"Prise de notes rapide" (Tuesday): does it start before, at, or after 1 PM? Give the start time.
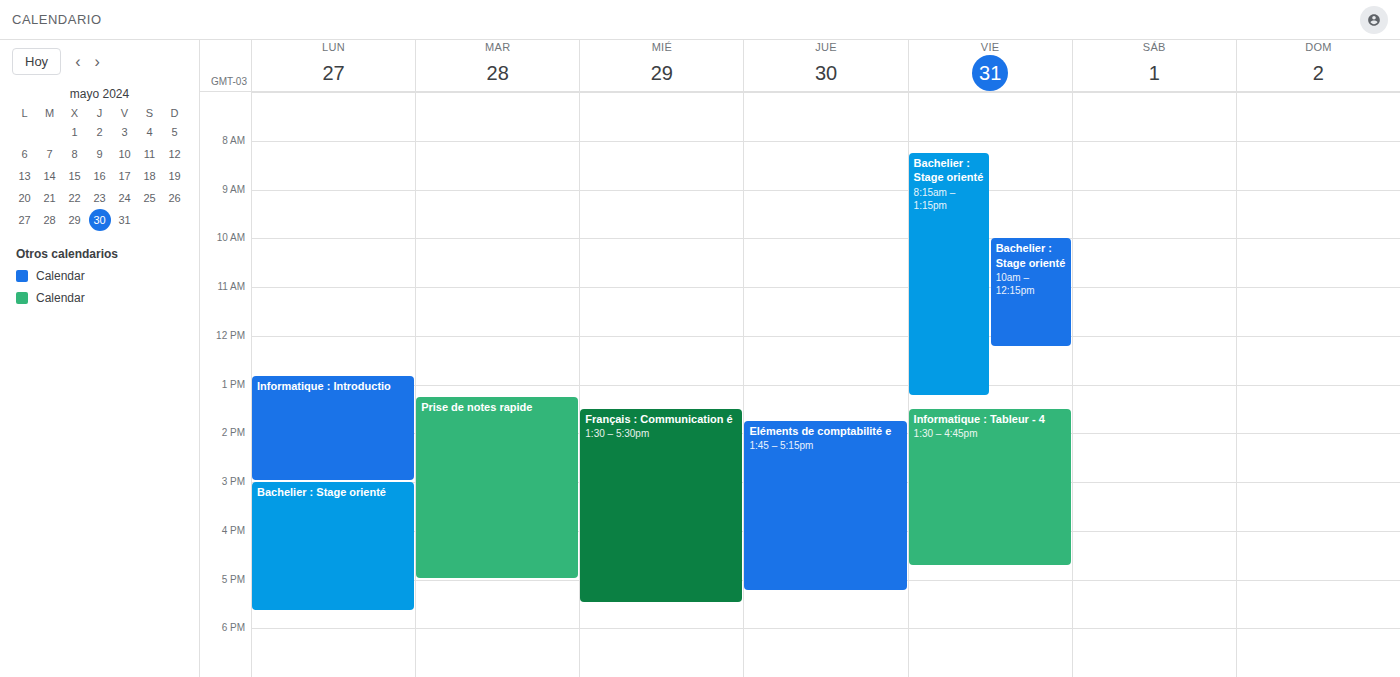
1:15 PM -- after 1 PM, 15 minutes below the 1 PM line.